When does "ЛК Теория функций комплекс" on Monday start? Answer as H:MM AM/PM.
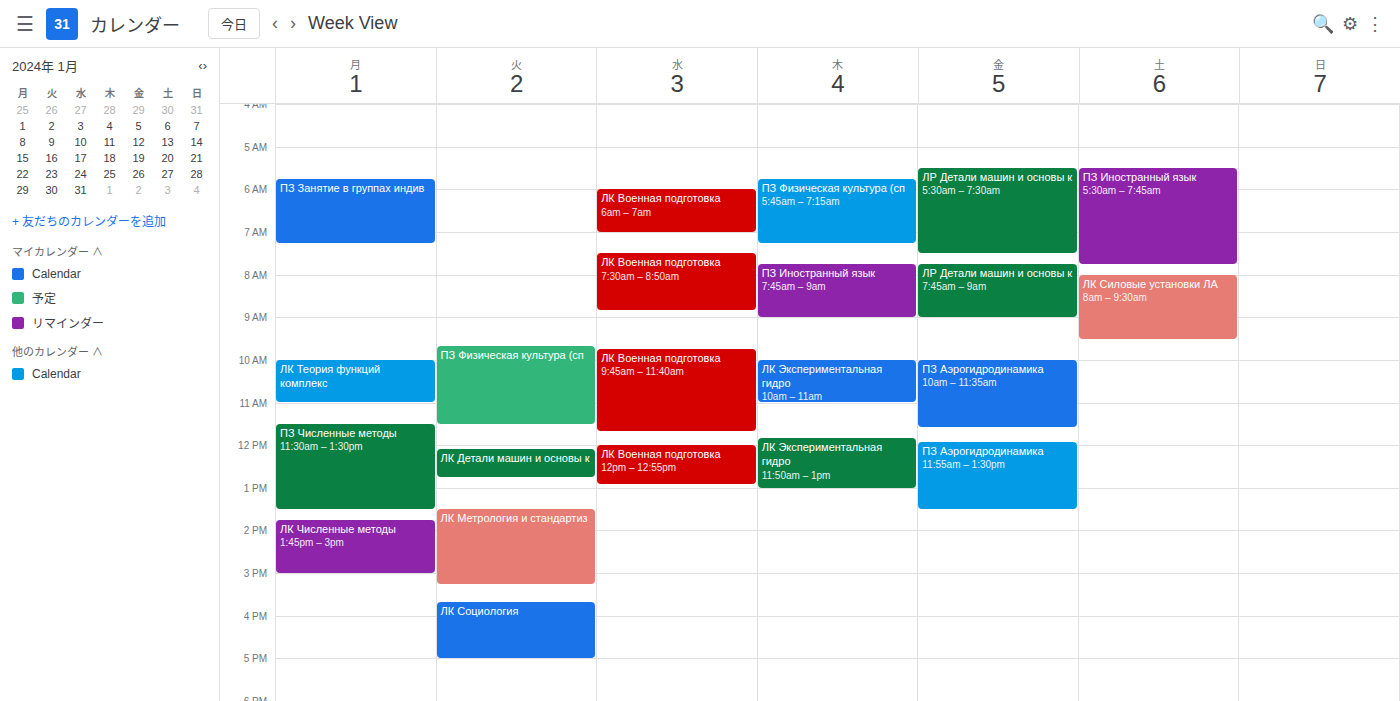
10:00 AM